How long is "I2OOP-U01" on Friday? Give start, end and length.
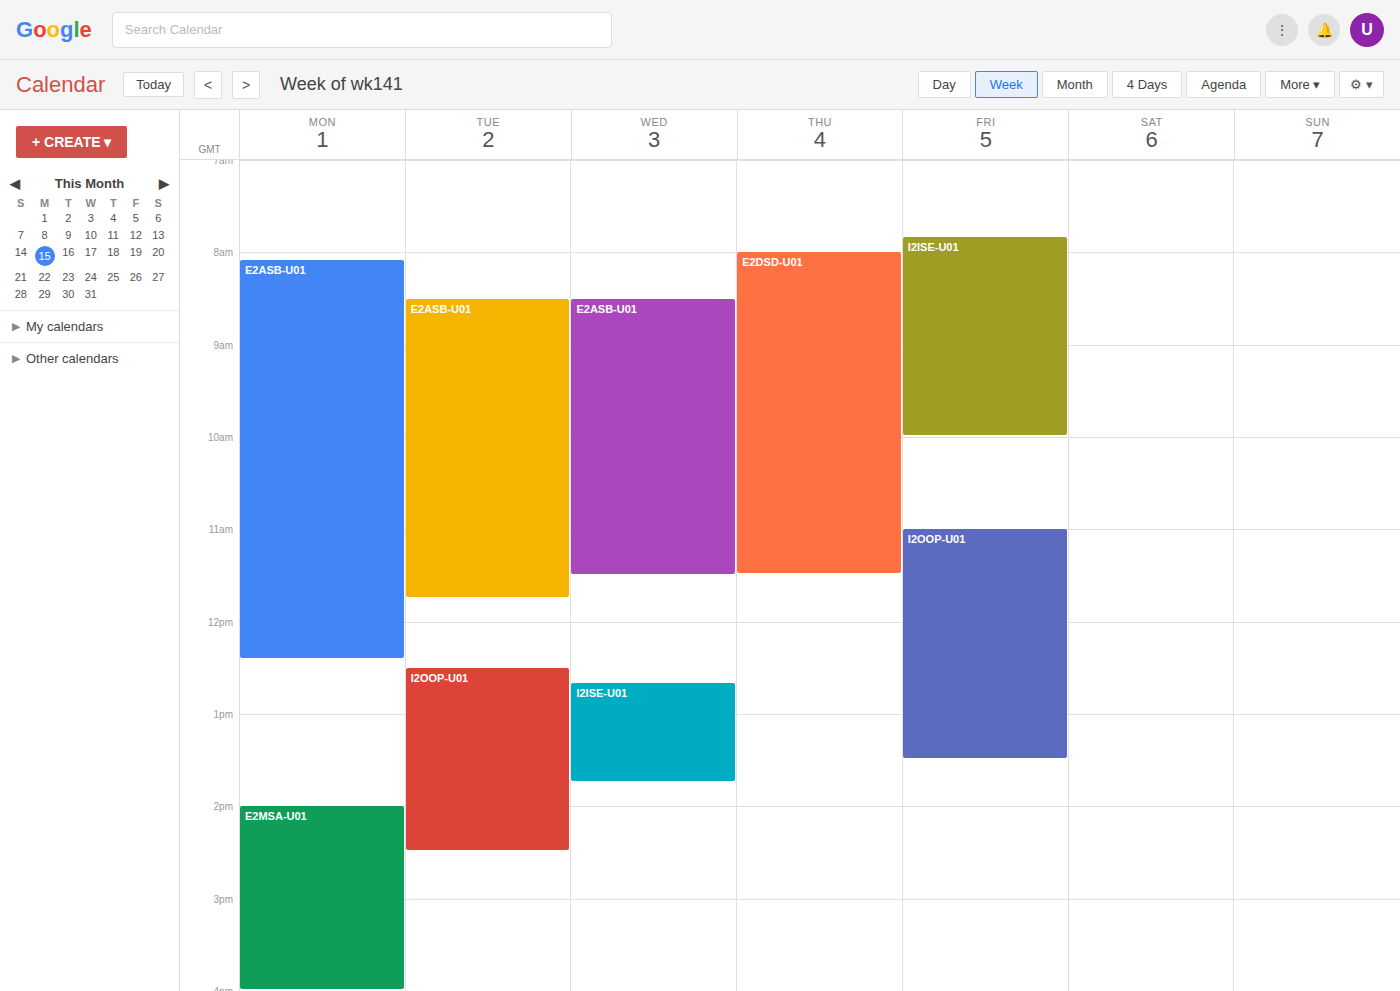
11:00 to 13:30, 2 hours 30 minutes